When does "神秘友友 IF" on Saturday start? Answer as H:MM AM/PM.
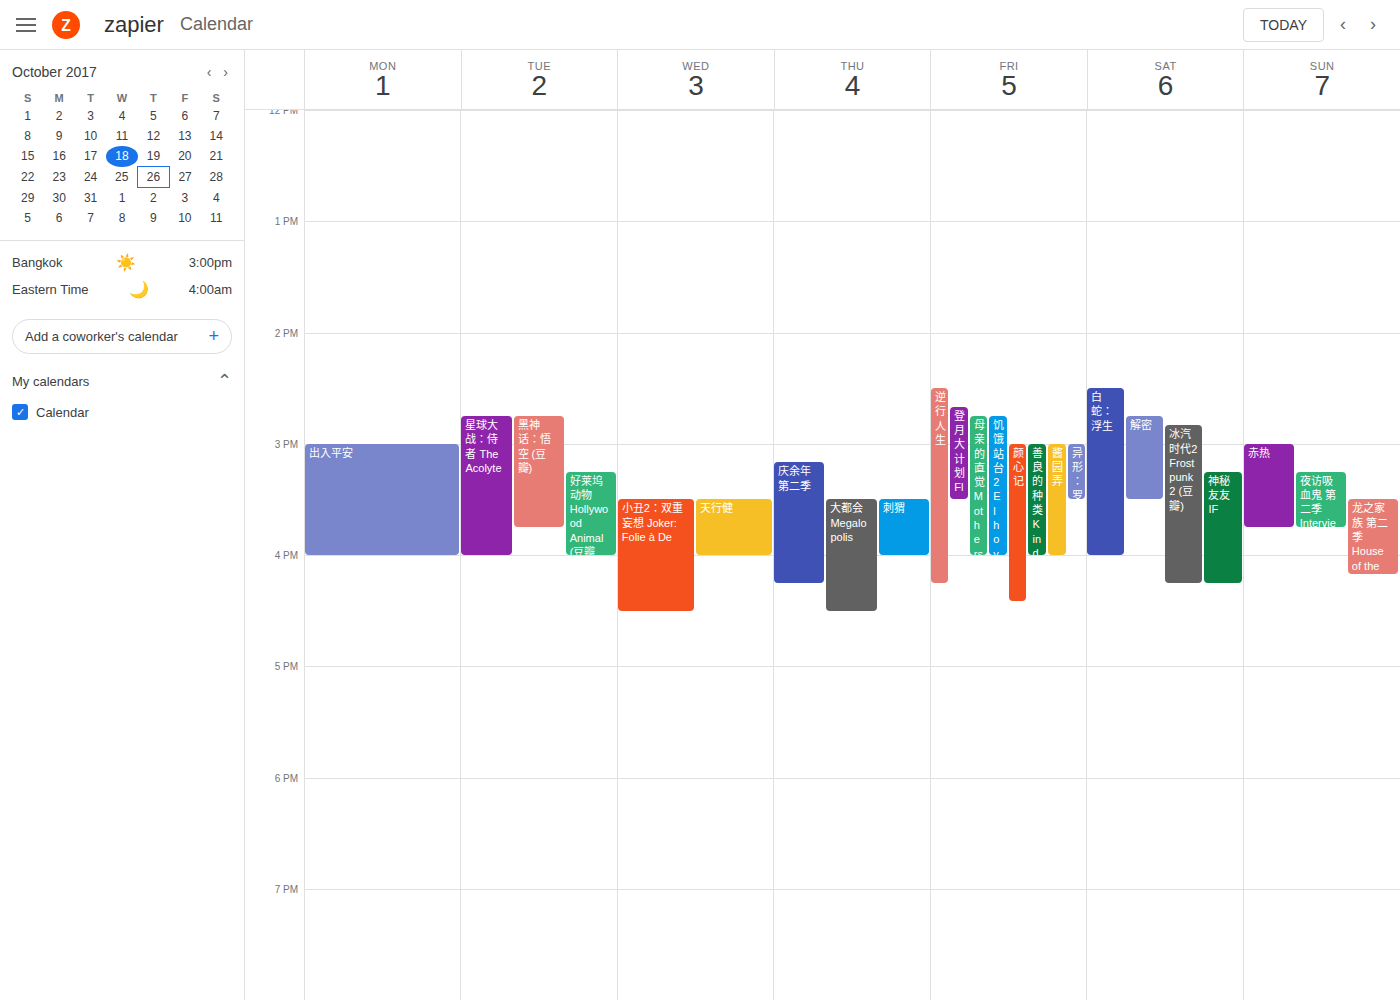
3:15 PM